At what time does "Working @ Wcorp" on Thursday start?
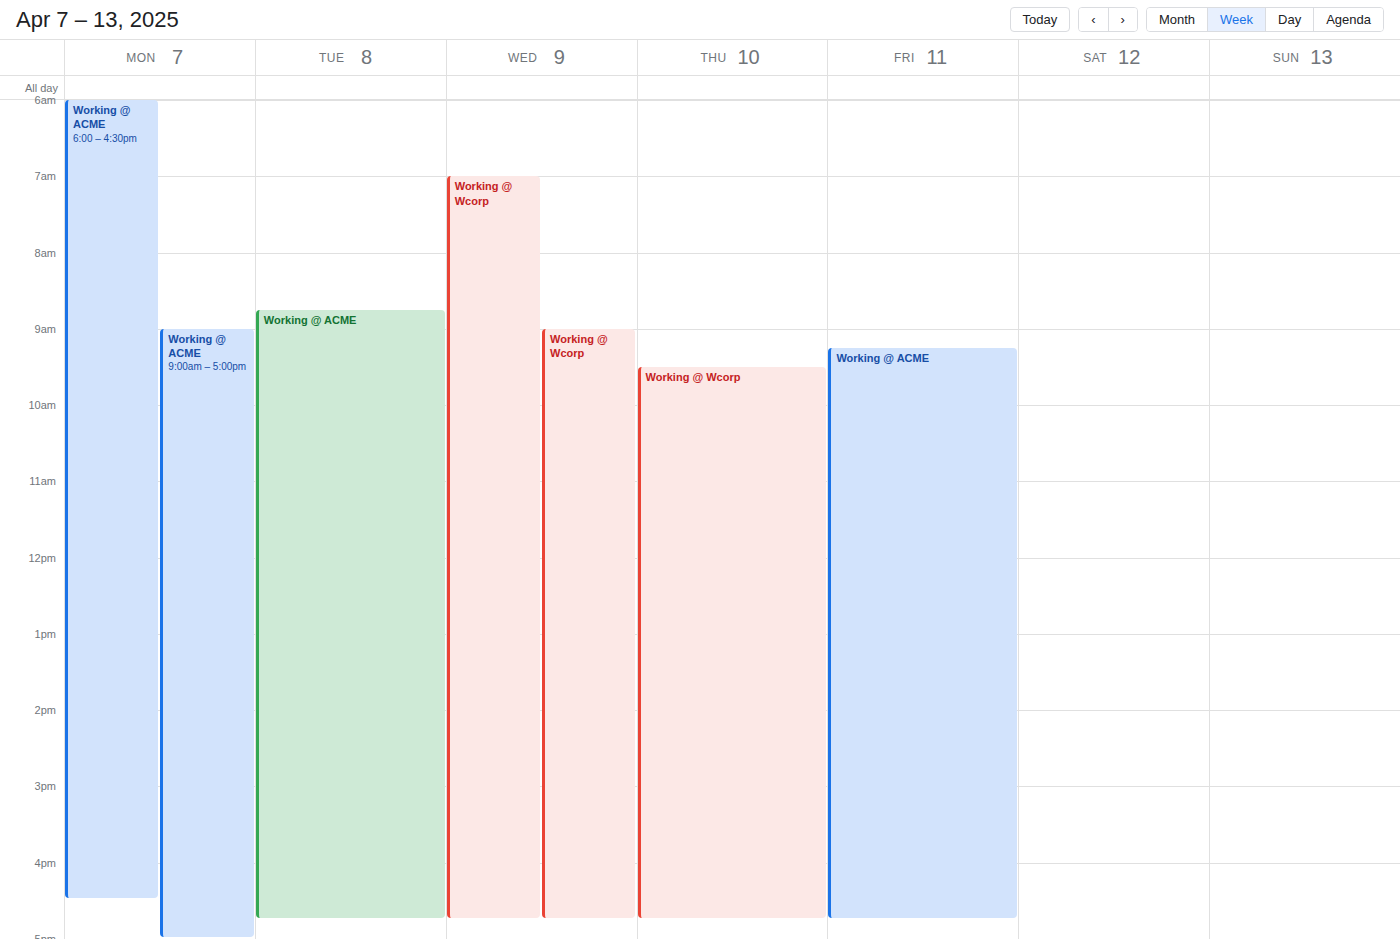
9:30 AM